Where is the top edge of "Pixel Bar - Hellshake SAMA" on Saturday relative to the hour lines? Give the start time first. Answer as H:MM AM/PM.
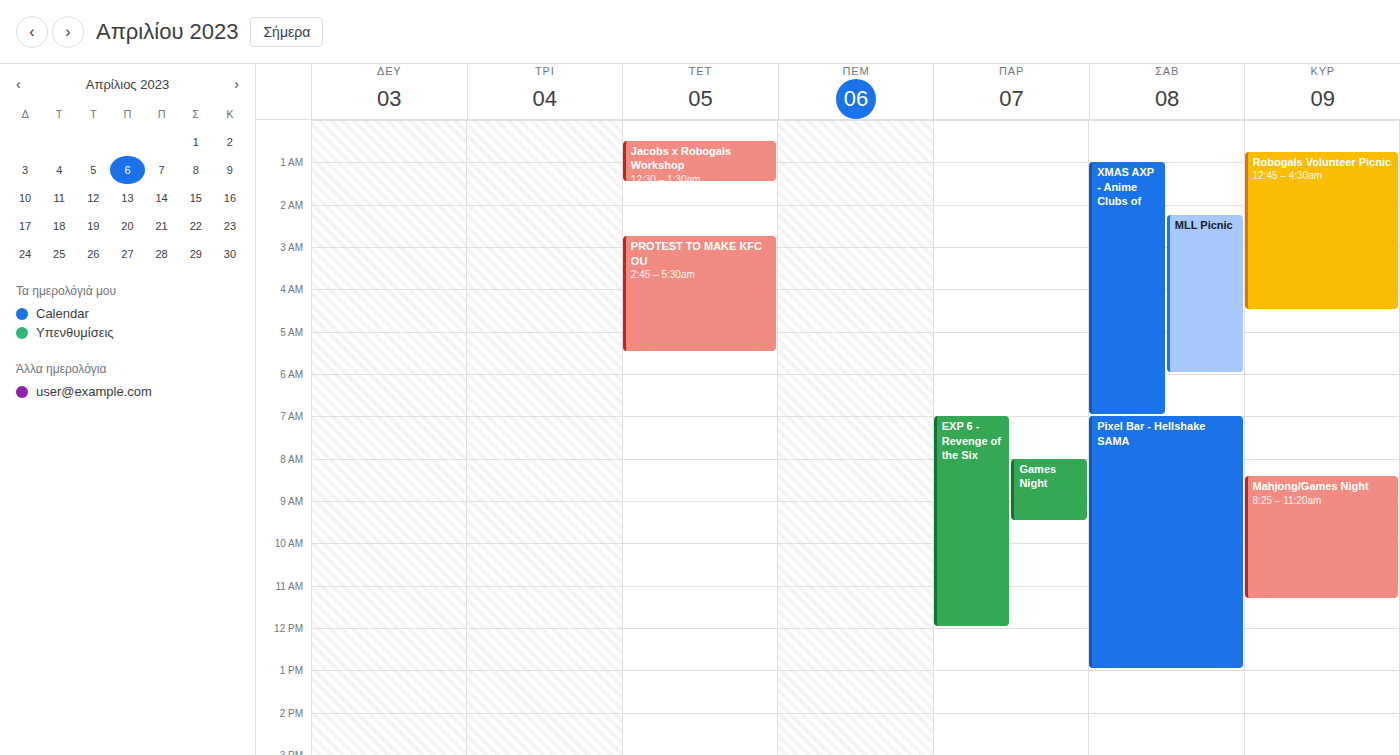
7:00 AM -- exactly on the 7 AM line.